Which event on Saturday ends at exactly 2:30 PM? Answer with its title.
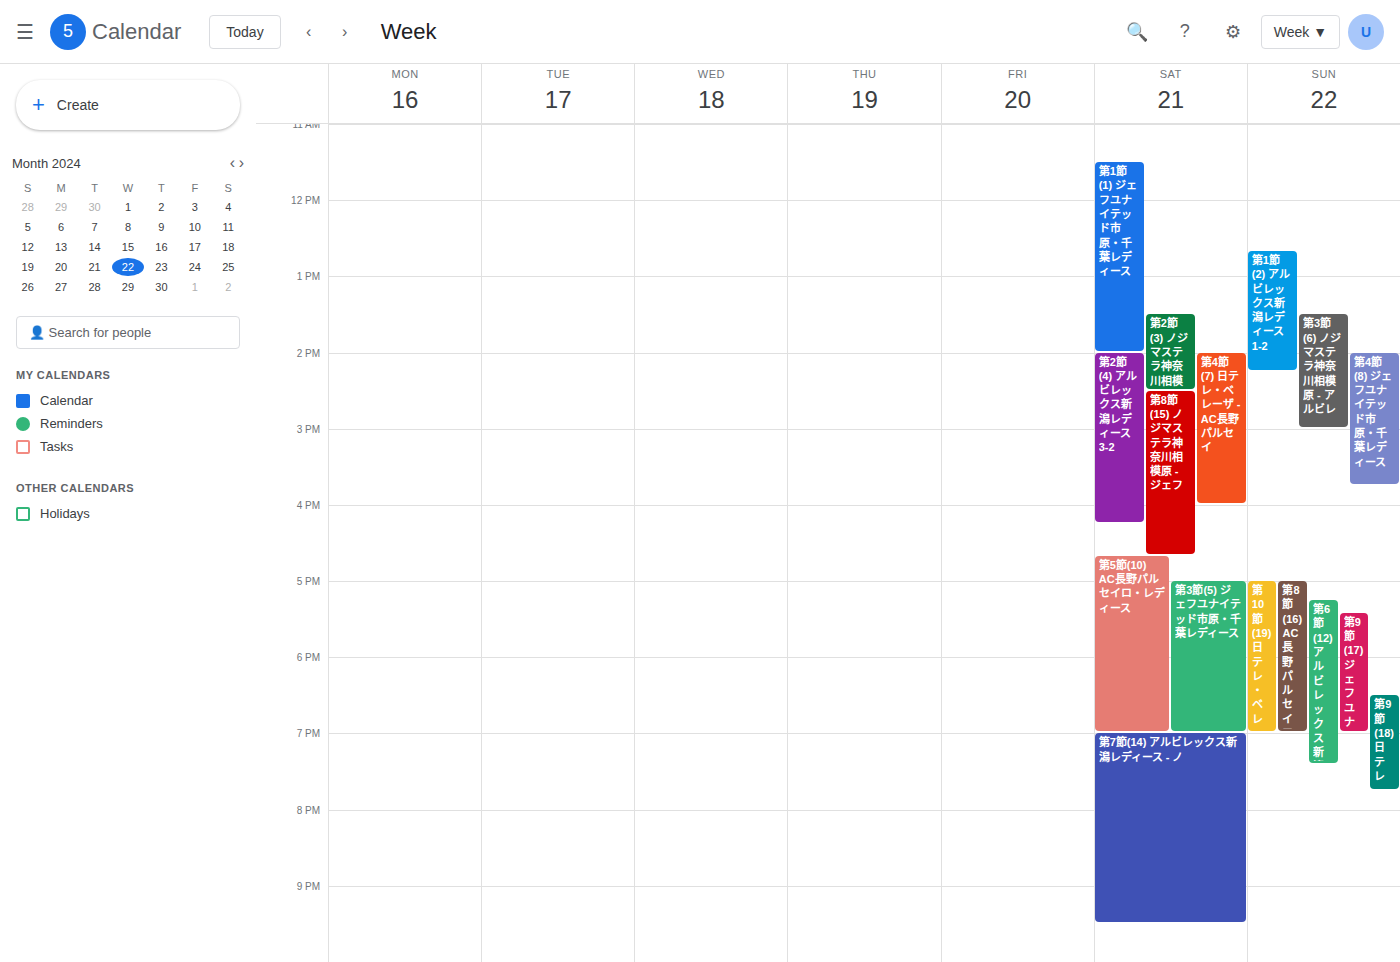
"第2節(3) ノジマステラ神奈川相模原 2-4 日テ"